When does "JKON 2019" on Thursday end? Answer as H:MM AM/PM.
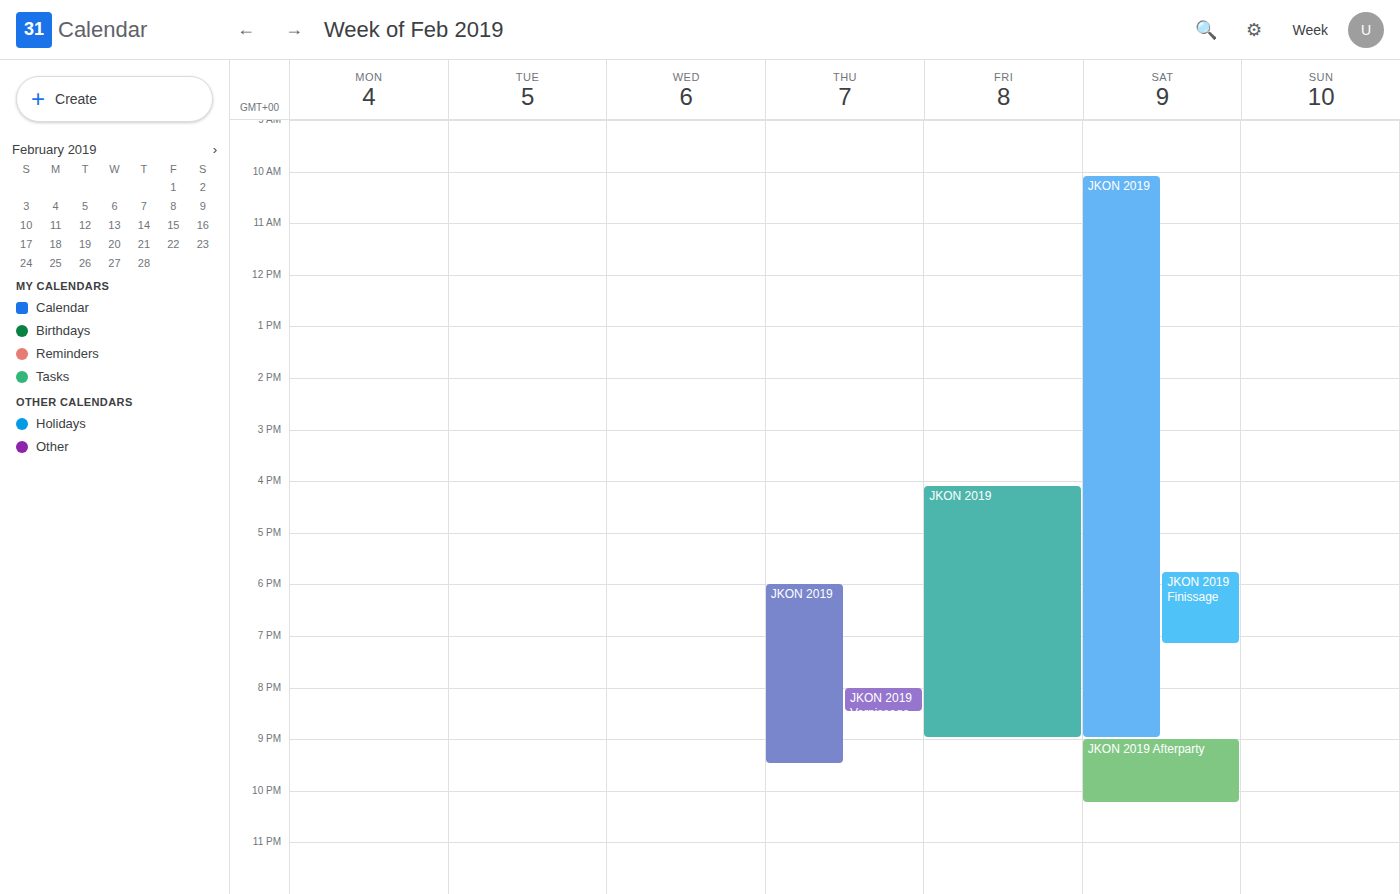
9:30 PM